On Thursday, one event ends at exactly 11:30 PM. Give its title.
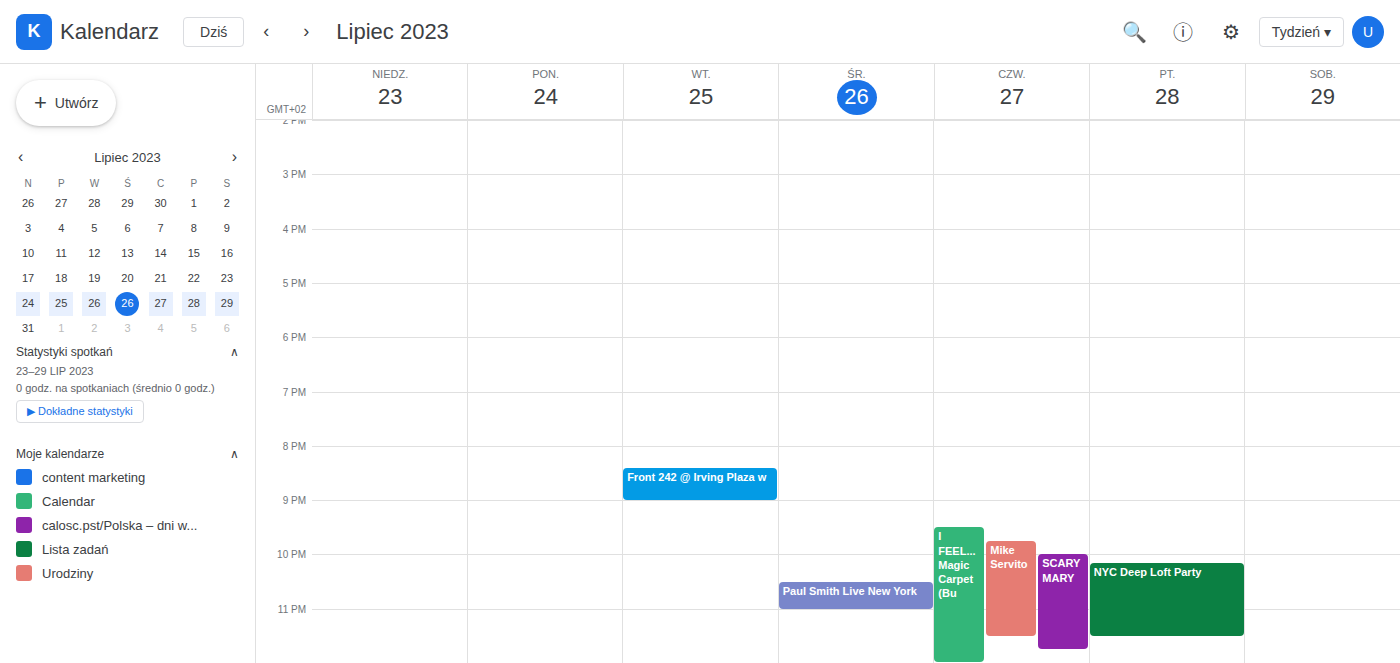
"Mike Servito"